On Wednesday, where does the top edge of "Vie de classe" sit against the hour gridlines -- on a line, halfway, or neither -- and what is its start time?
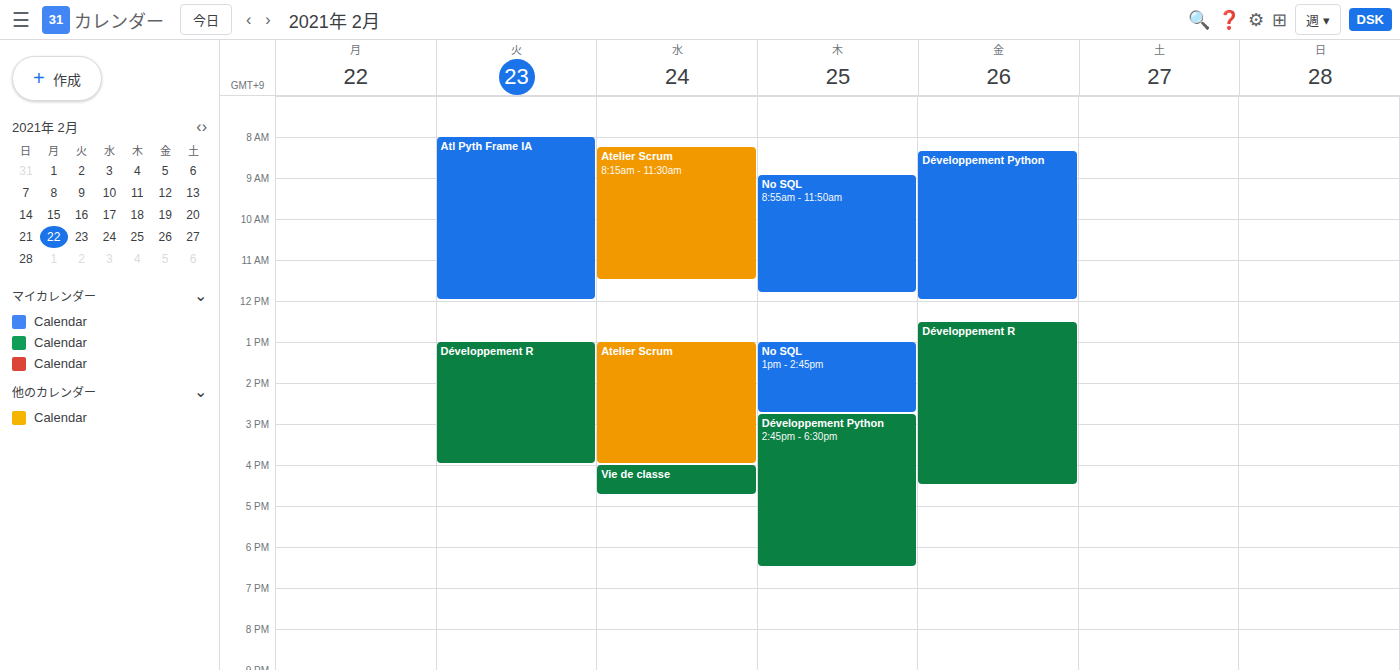
4:00 PM -- exactly on the 4 PM line.